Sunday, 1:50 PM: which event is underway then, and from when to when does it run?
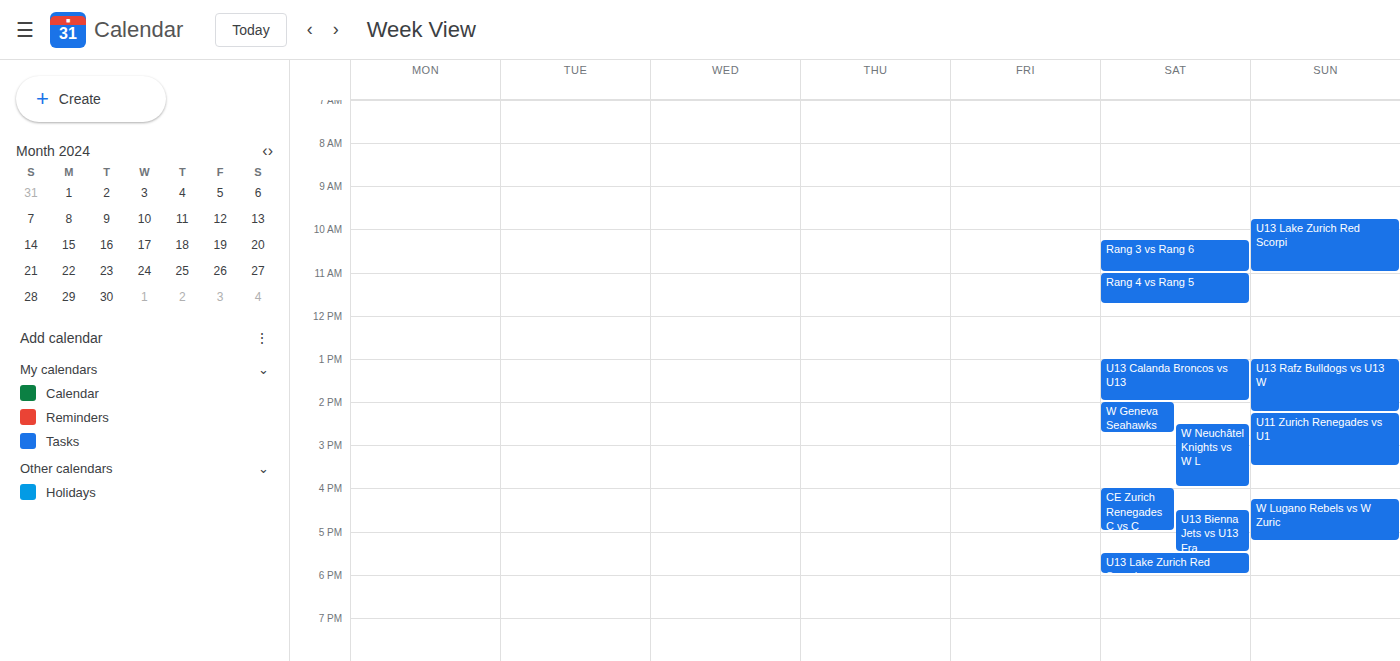
"U13 Rafz Bulldogs vs U13 W", 1:00 PM to 2:15 PM